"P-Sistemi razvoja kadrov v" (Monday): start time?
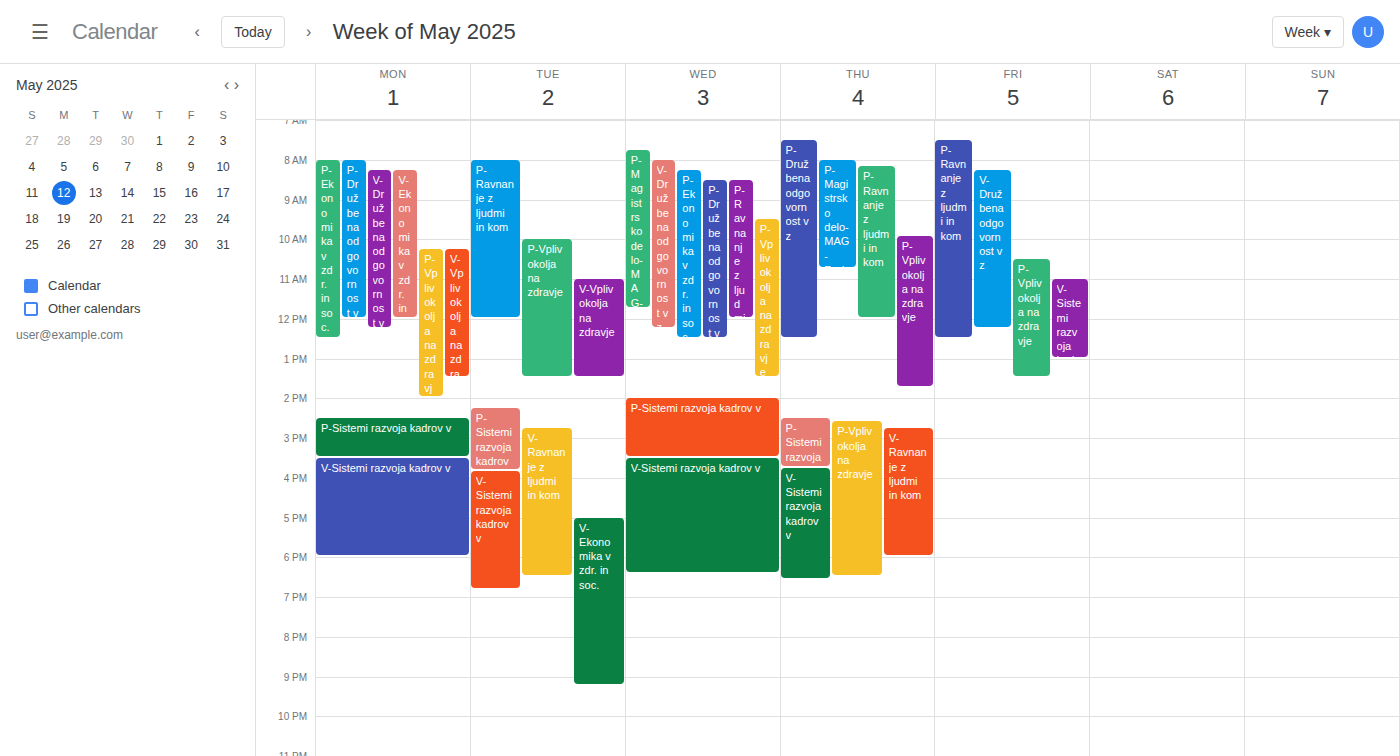
2:30 PM